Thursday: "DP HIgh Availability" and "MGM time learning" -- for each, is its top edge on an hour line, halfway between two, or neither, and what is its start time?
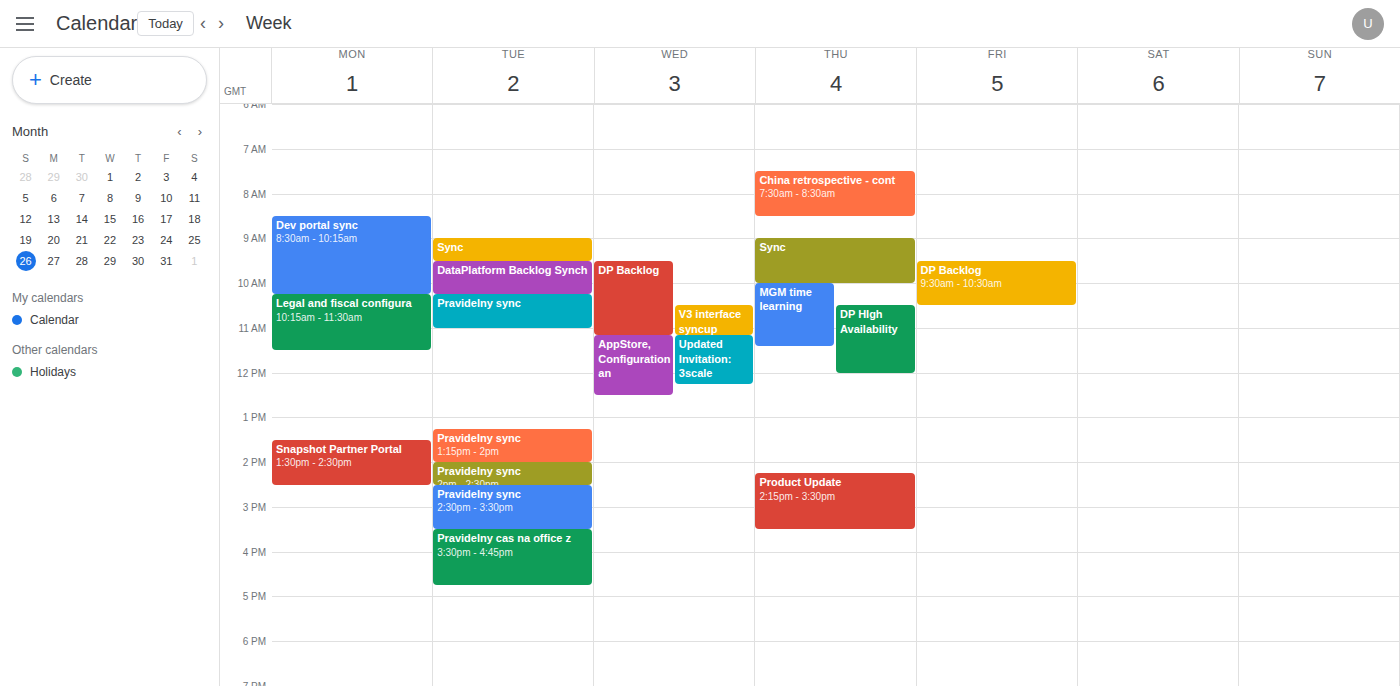
"DP HIgh Availability": 10:30 AM, halfway between the 10 AM and 11 AM lines. "MGM time learning": 10:00 AM, exactly on the 10 AM line.